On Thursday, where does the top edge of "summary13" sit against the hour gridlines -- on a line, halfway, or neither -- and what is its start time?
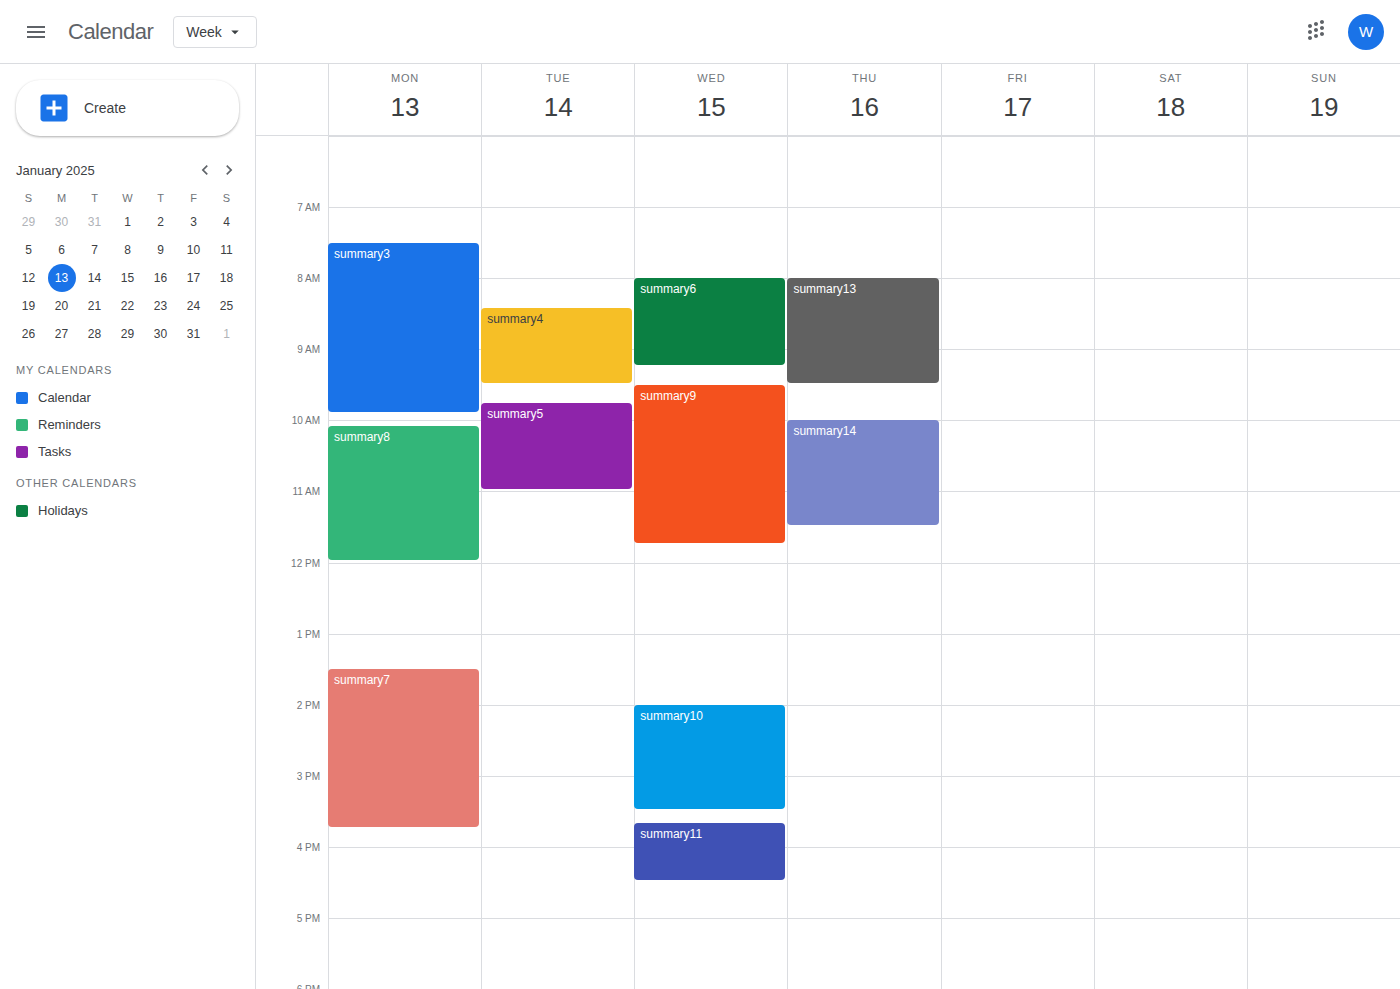
8:00 AM -- exactly on the 8 AM line.